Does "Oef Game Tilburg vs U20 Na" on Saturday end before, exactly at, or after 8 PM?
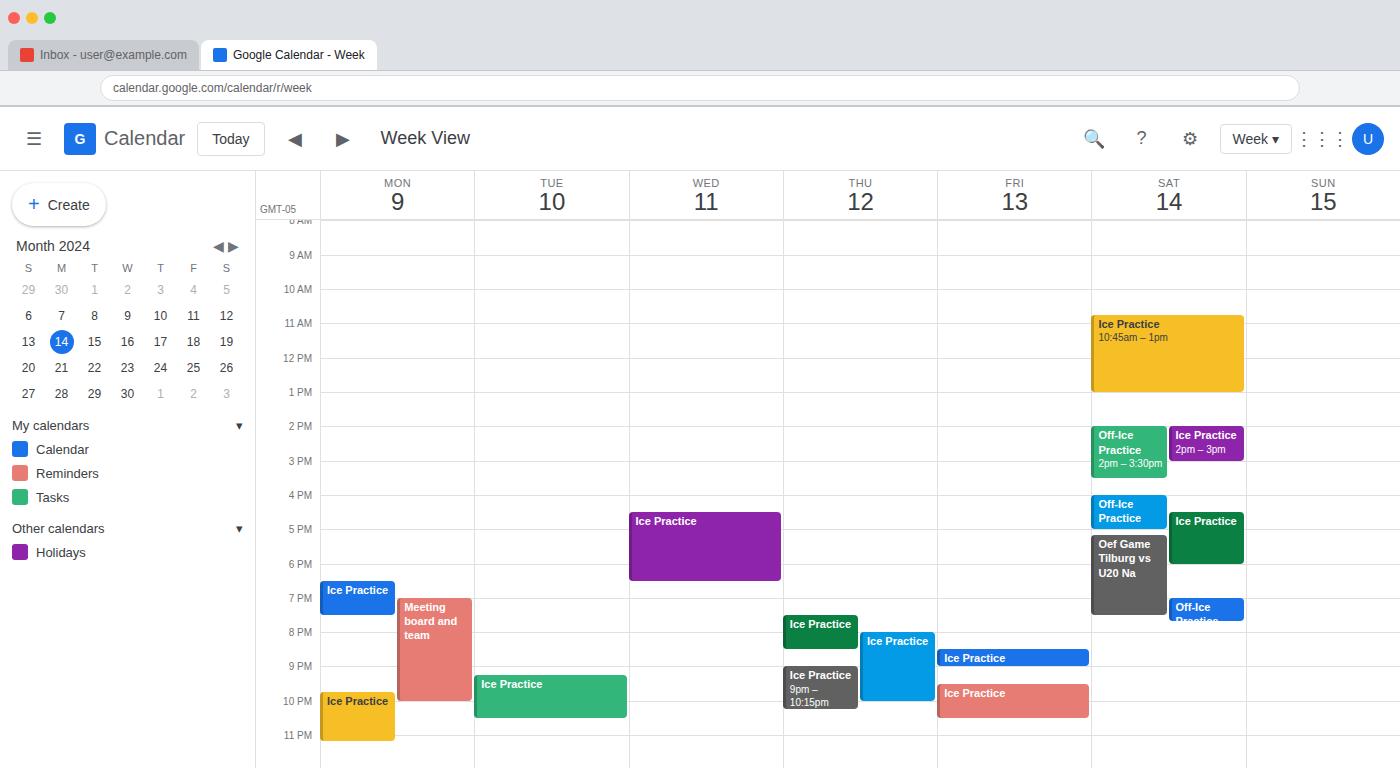
7:30 PM -- before 8 PM, 30 minutes above the 8 PM line.